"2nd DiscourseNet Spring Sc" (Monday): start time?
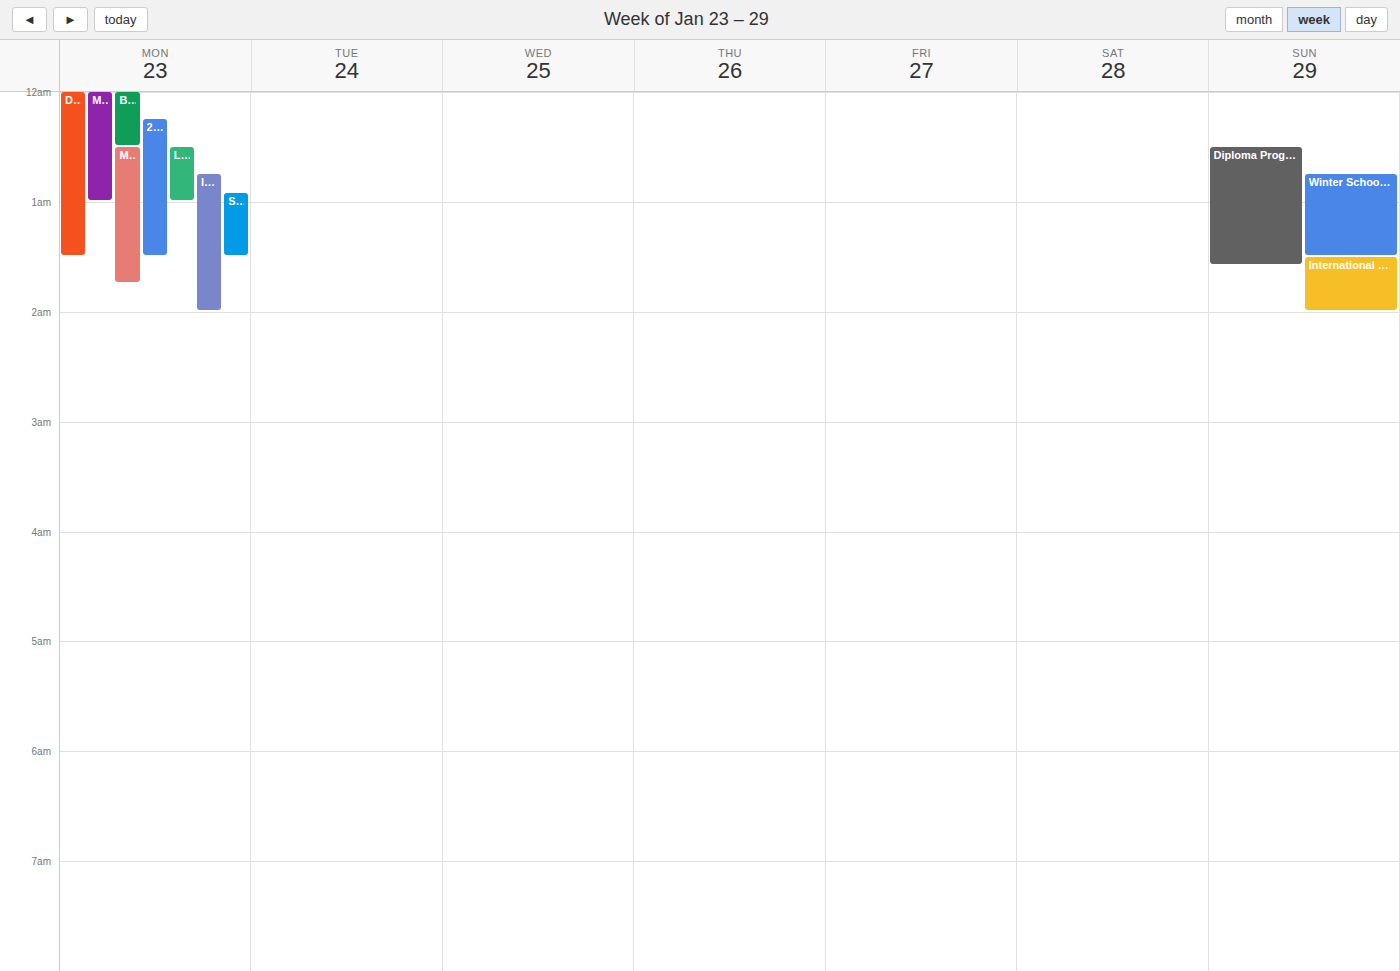
12:15 AM